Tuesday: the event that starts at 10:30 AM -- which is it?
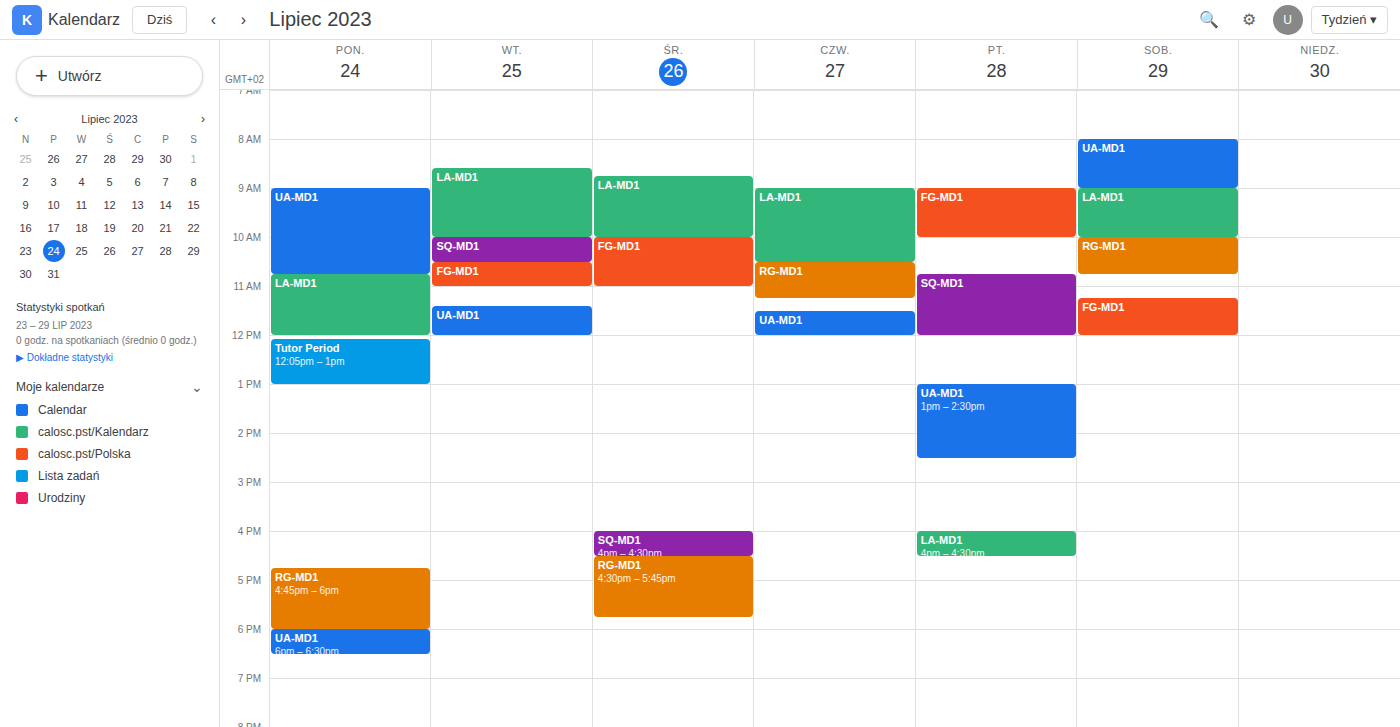
"FG-MD1"